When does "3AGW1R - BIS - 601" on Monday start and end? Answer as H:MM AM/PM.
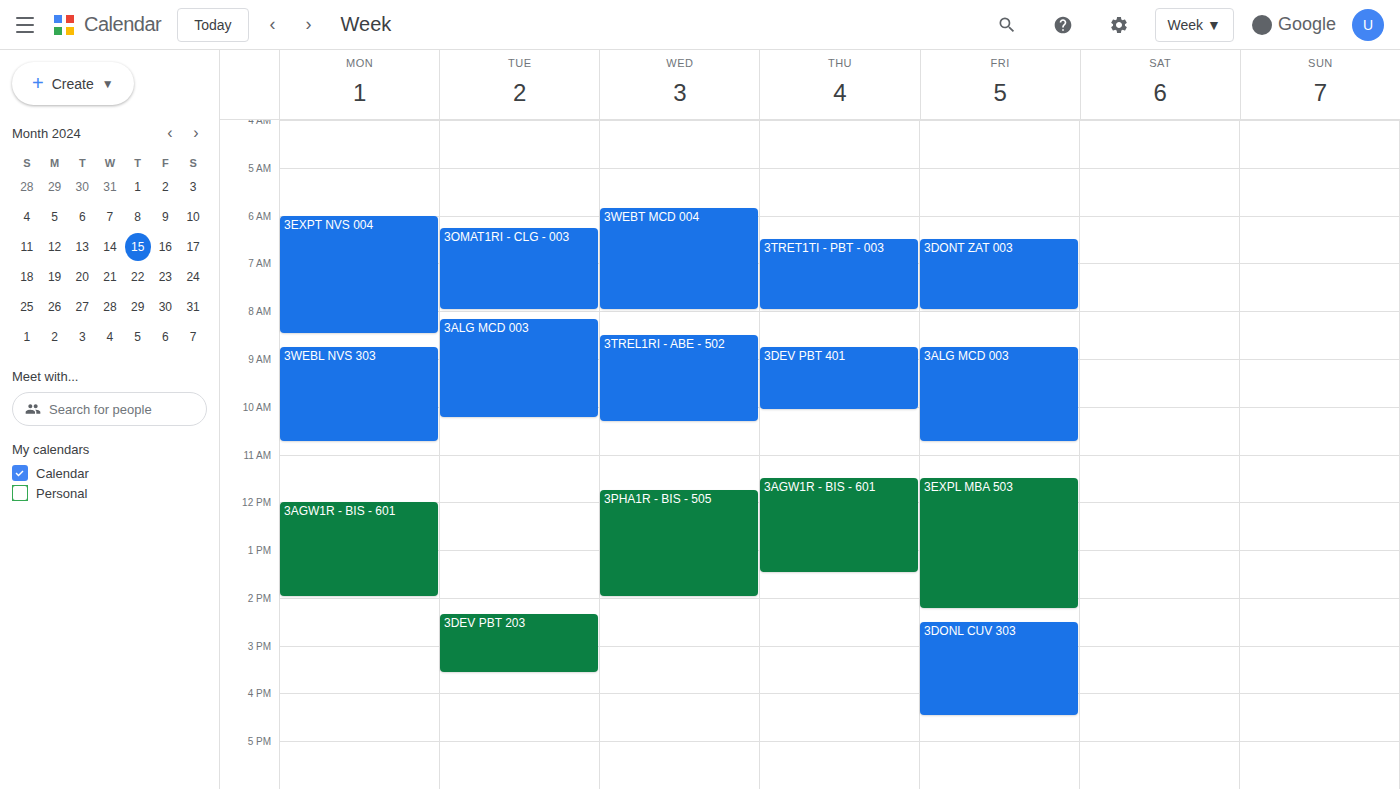
12:00 PM to 2:00 PM